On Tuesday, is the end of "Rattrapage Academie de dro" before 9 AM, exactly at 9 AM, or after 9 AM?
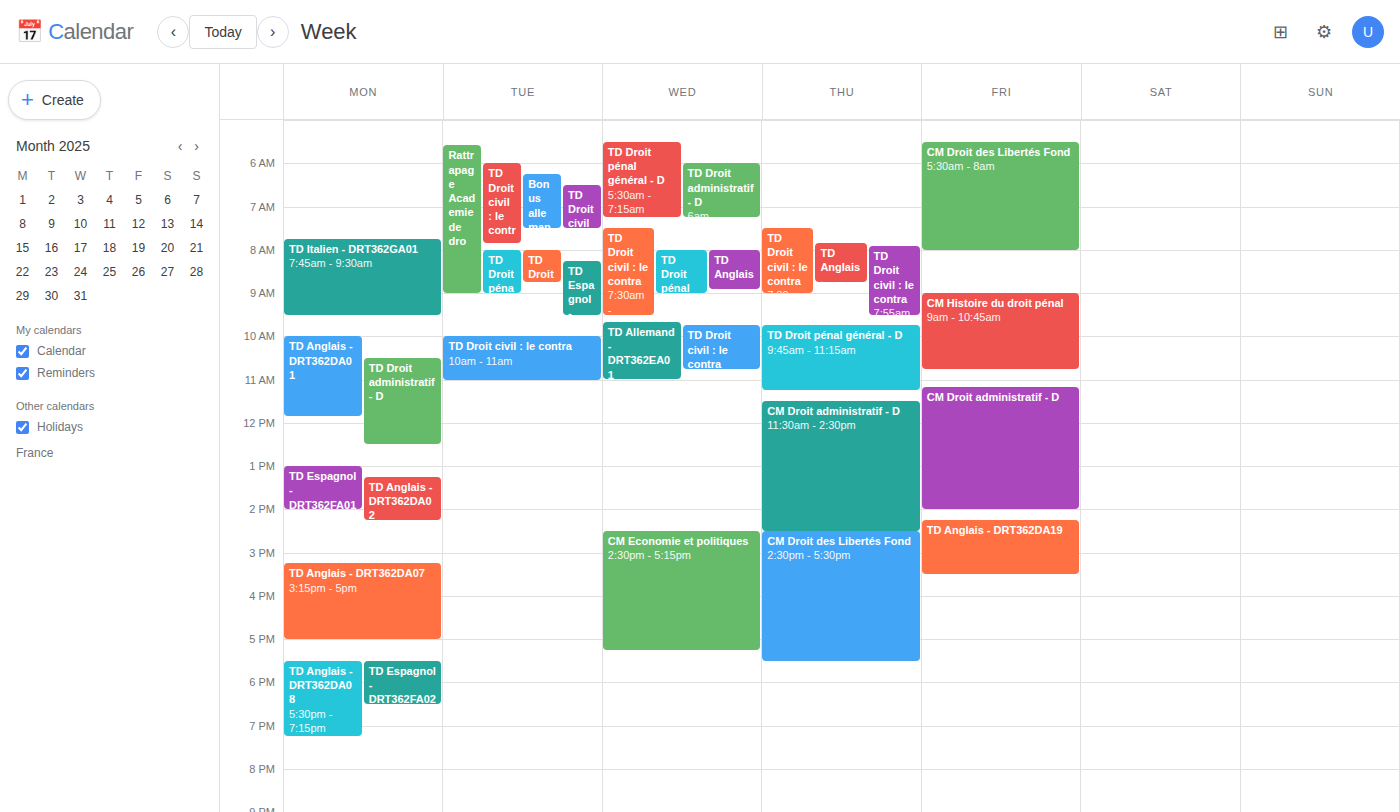
9:00 AM -- exactly at 9 AM, on the 9 AM line.